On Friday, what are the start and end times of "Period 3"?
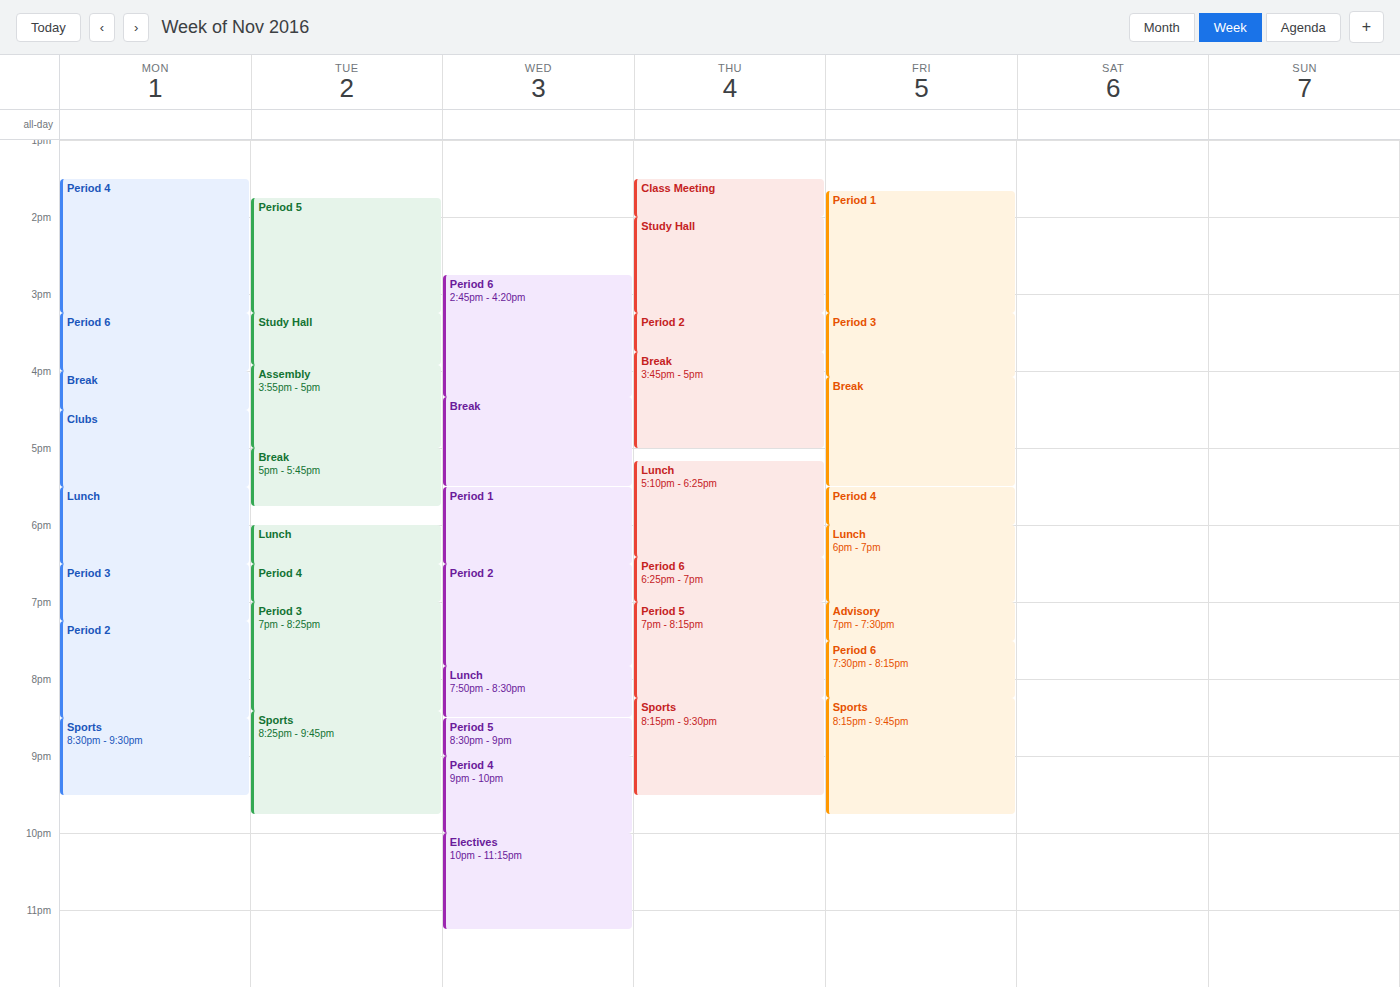
3:15 PM to 4:05 PM